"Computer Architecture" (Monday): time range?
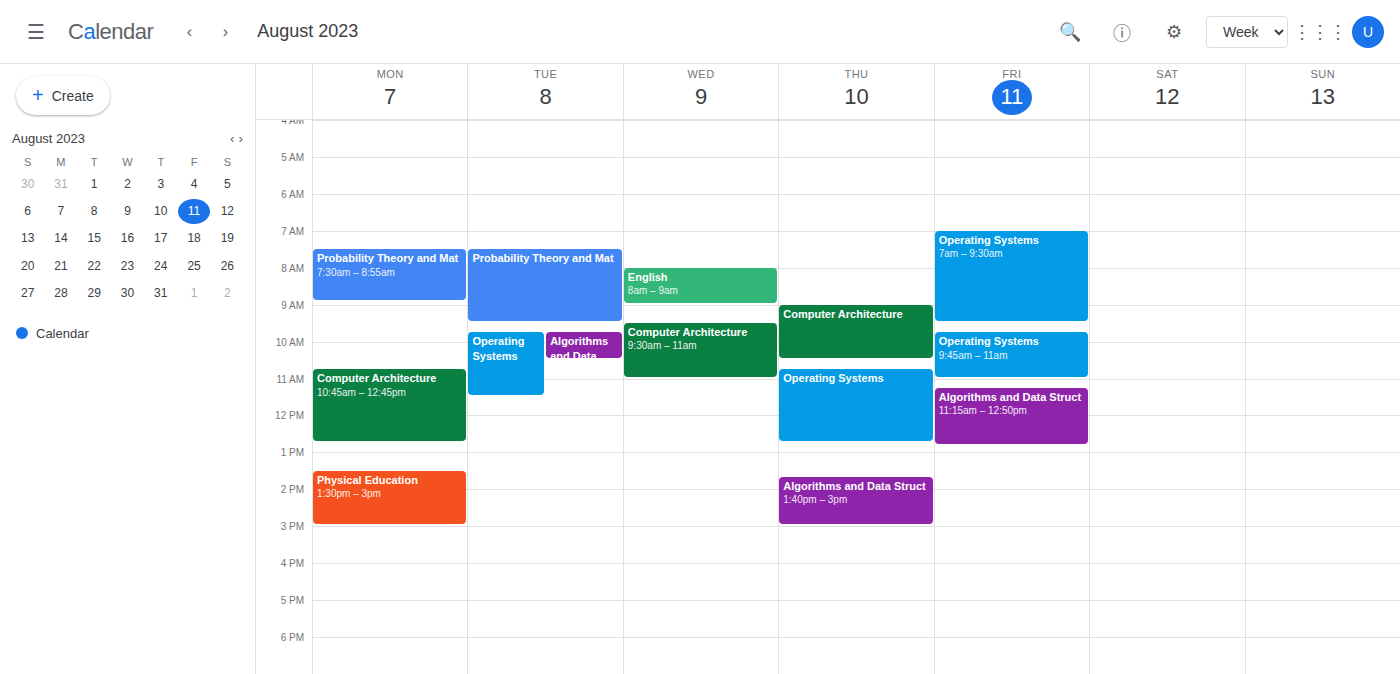
10:45 AM to 12:45 PM